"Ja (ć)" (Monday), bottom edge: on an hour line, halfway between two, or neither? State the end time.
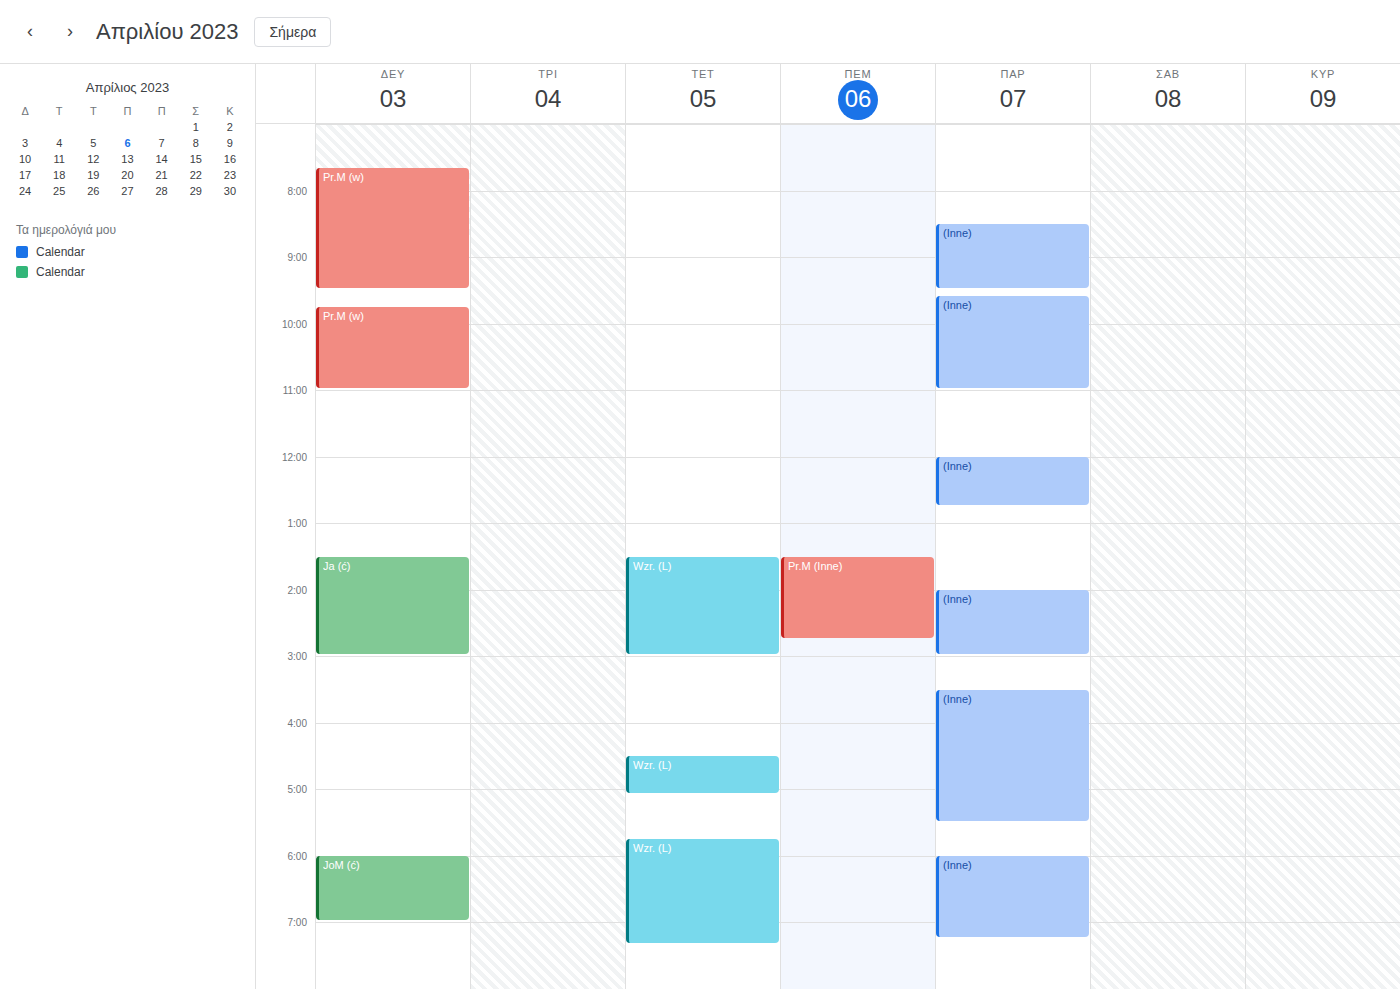
3:00 PM -- exactly on the 3 PM line.